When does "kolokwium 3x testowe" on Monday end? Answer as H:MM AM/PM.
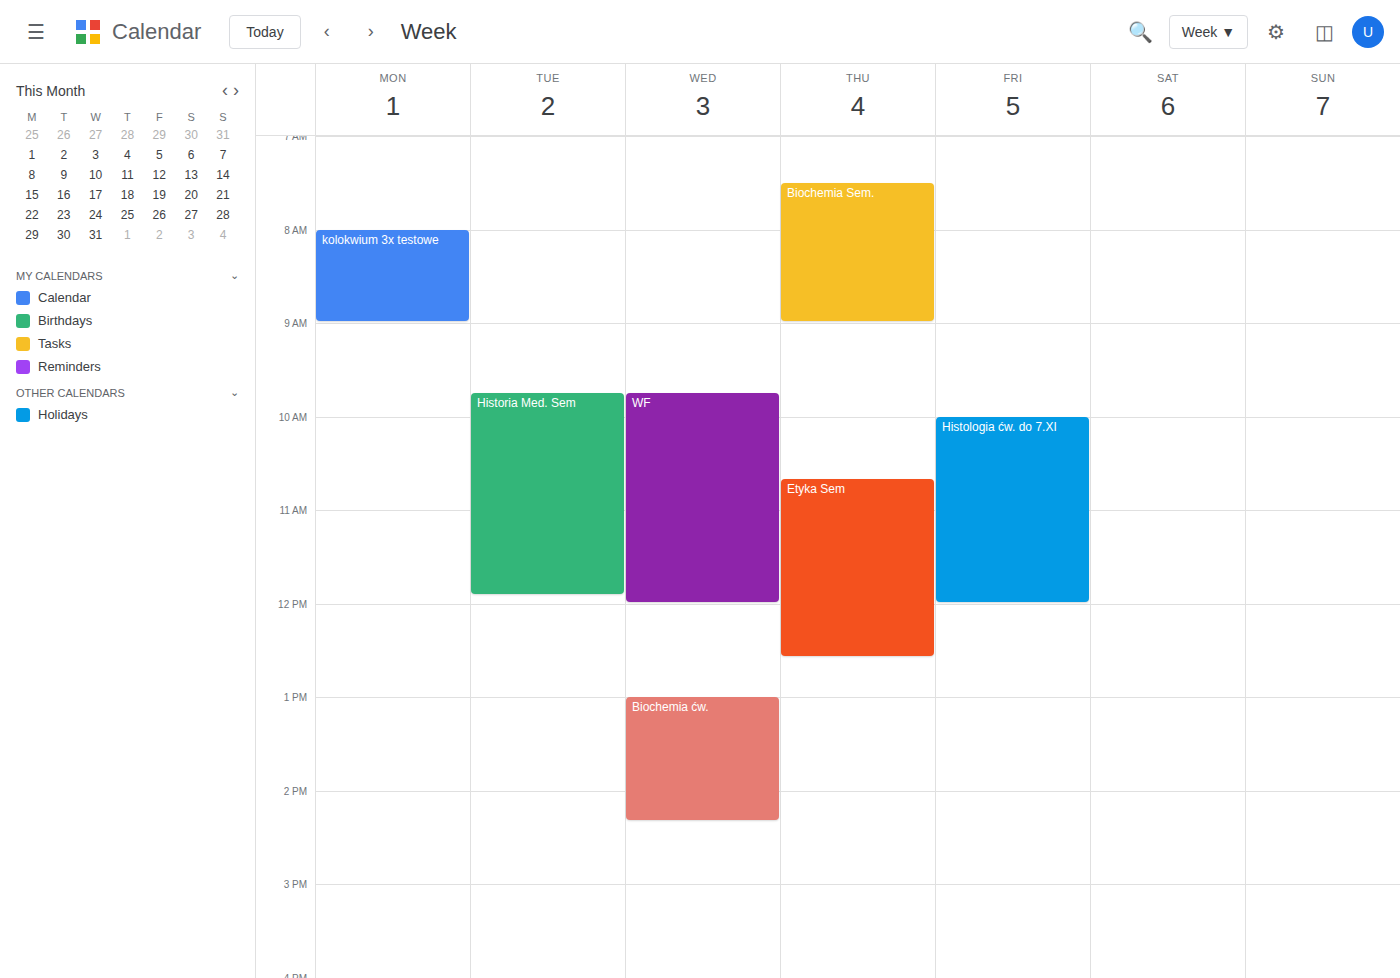
9:00 AM